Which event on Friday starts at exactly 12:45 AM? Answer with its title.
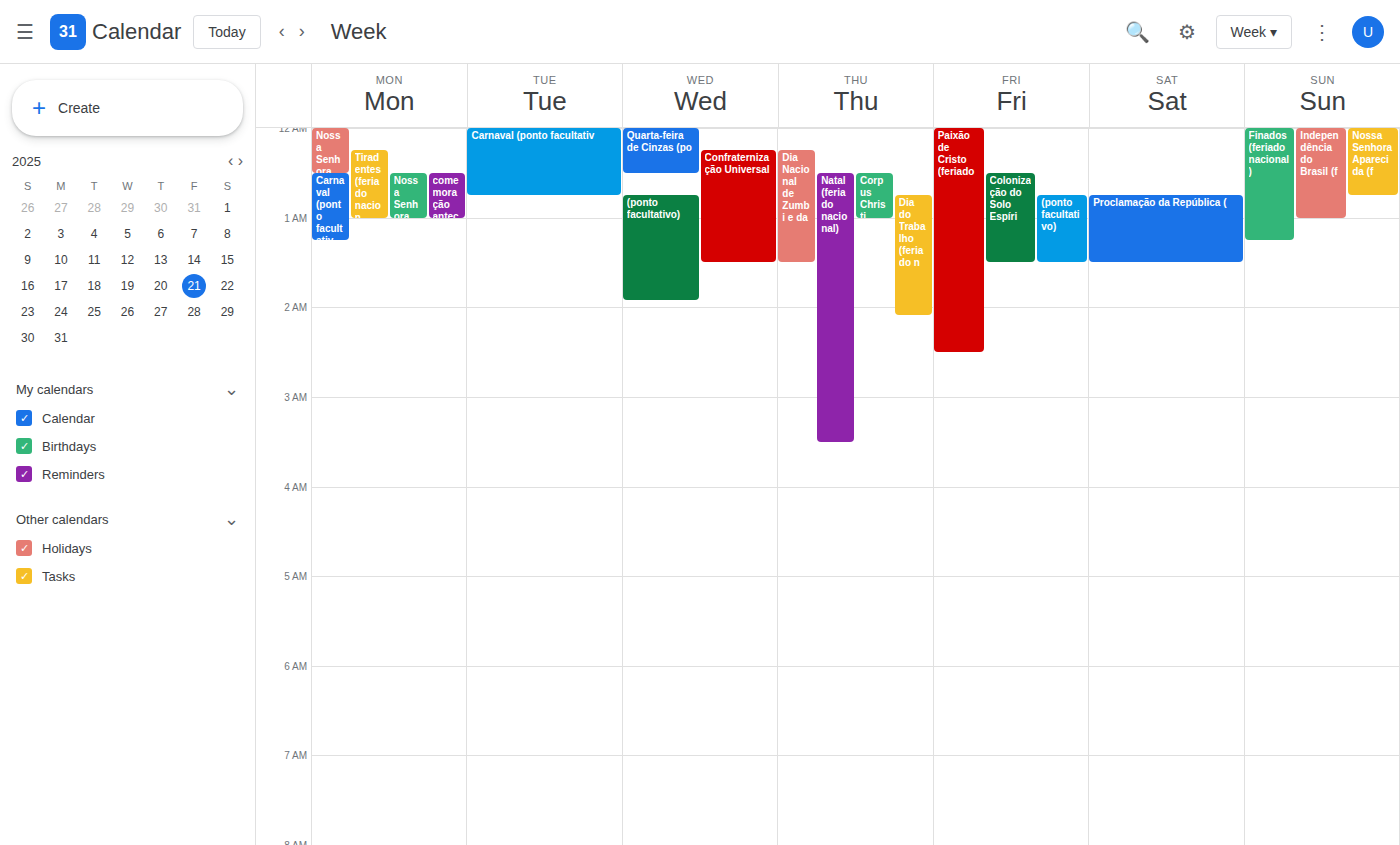
"(ponto facultativo)"